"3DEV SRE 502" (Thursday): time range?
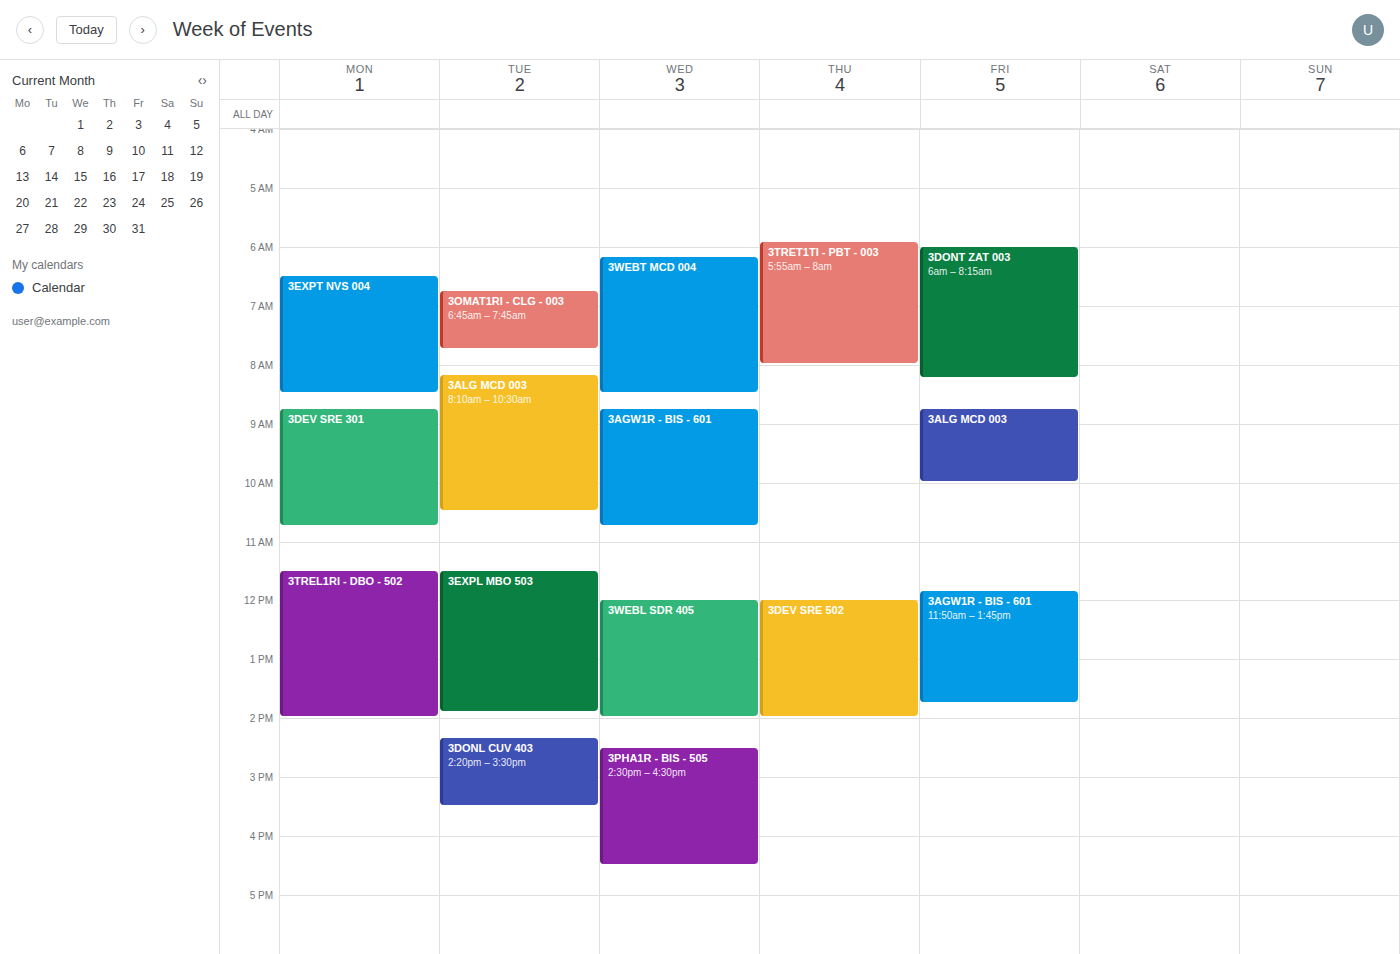
12:00 PM to 2:00 PM